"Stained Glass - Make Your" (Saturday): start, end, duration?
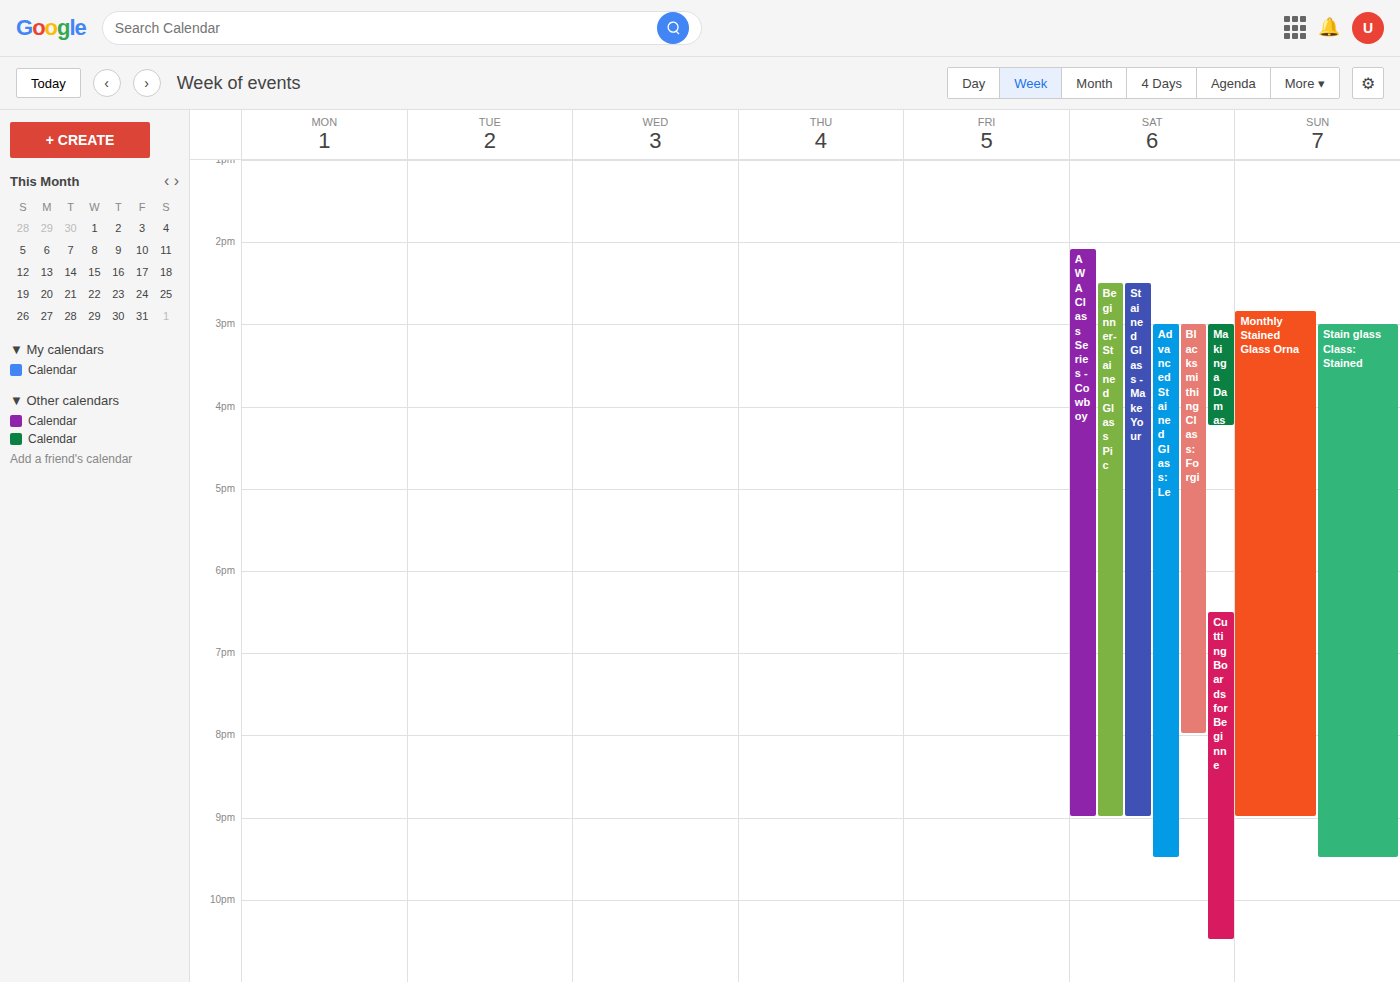
2:30 PM to 9:00 PM, 6 hours 30 minutes